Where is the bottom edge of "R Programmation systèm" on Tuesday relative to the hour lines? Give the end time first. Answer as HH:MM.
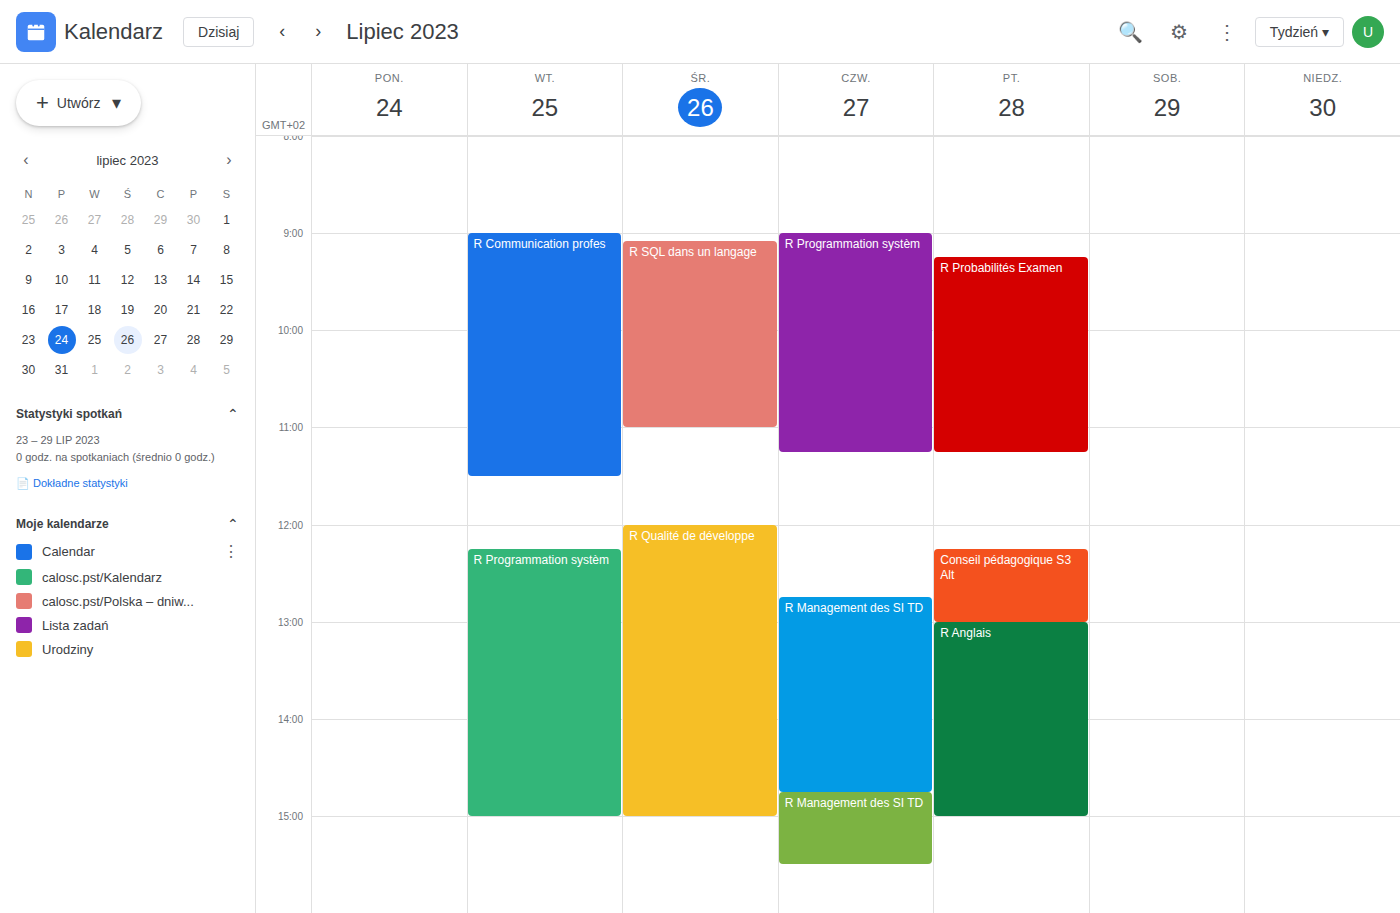
15:00 -- exactly on the 15:00 line.